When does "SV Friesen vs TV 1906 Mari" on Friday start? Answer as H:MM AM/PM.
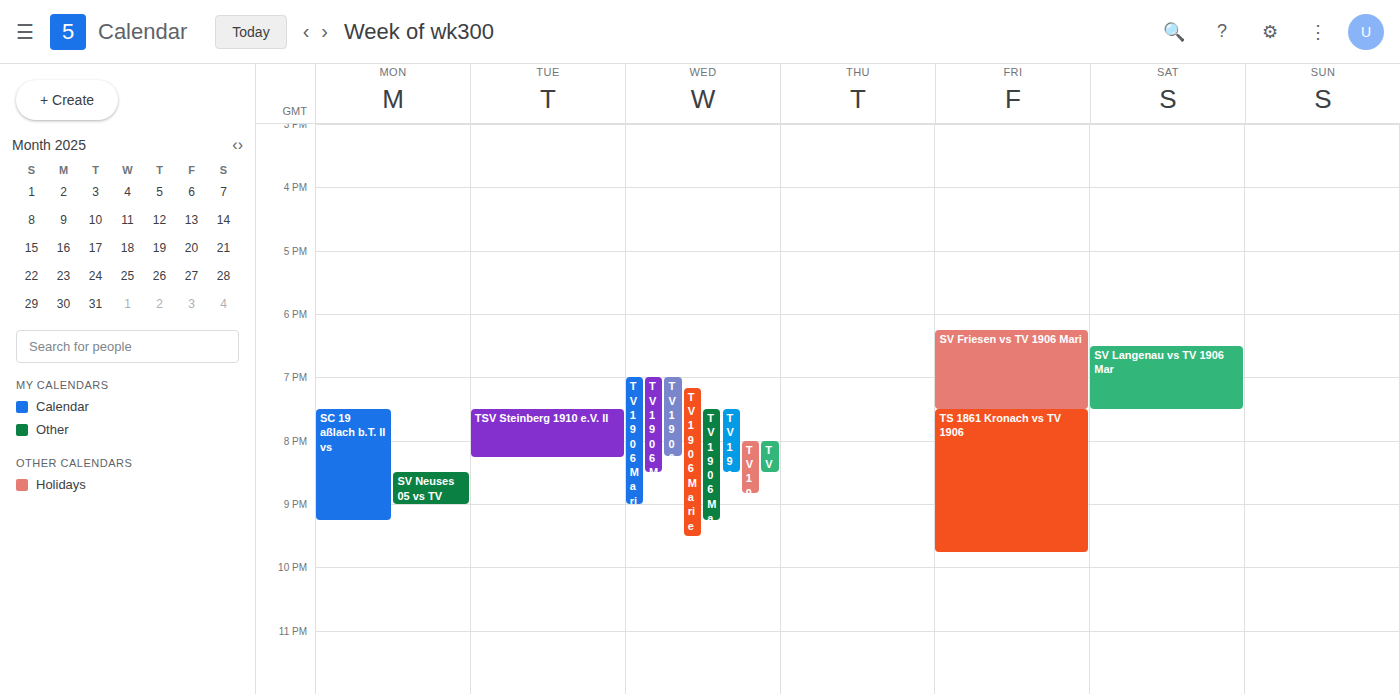
6:15 PM